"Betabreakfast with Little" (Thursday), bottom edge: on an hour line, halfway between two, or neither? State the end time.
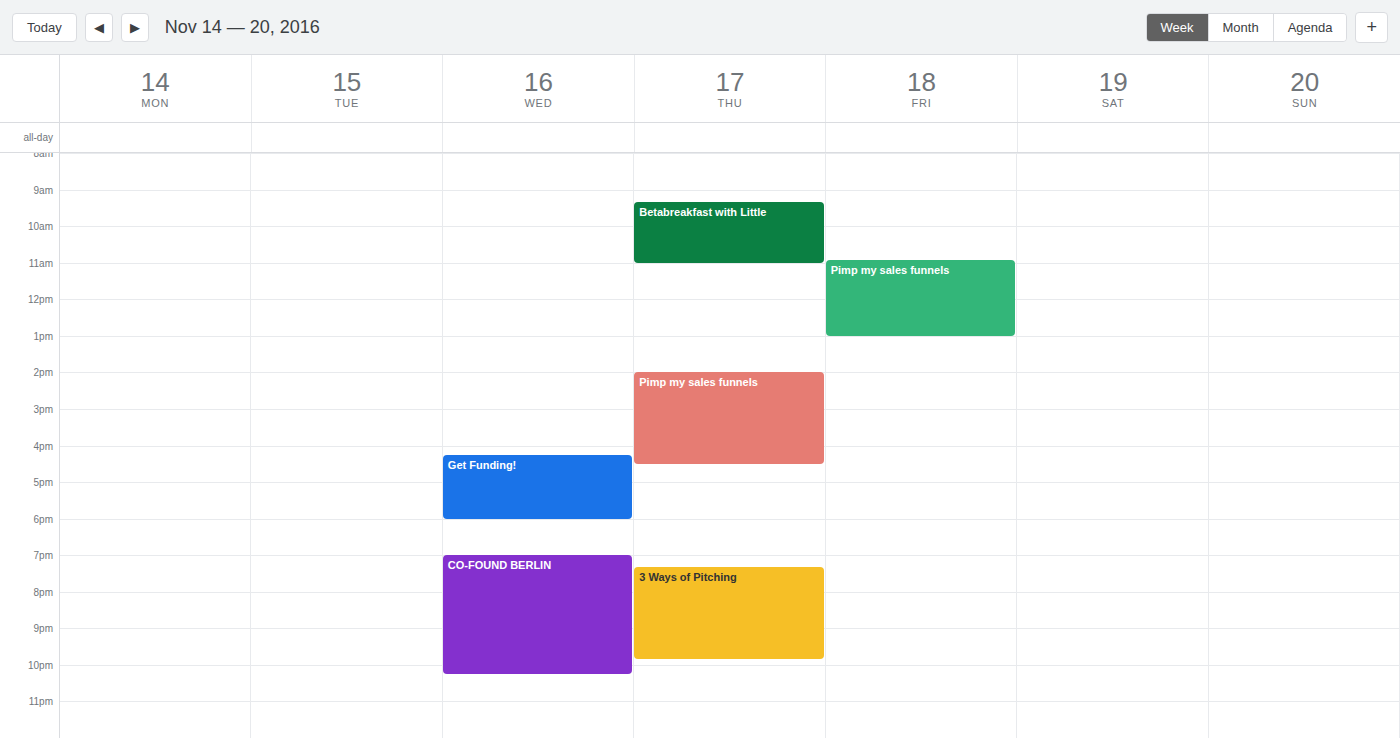
11:00 AM -- exactly on the 11 AM line.